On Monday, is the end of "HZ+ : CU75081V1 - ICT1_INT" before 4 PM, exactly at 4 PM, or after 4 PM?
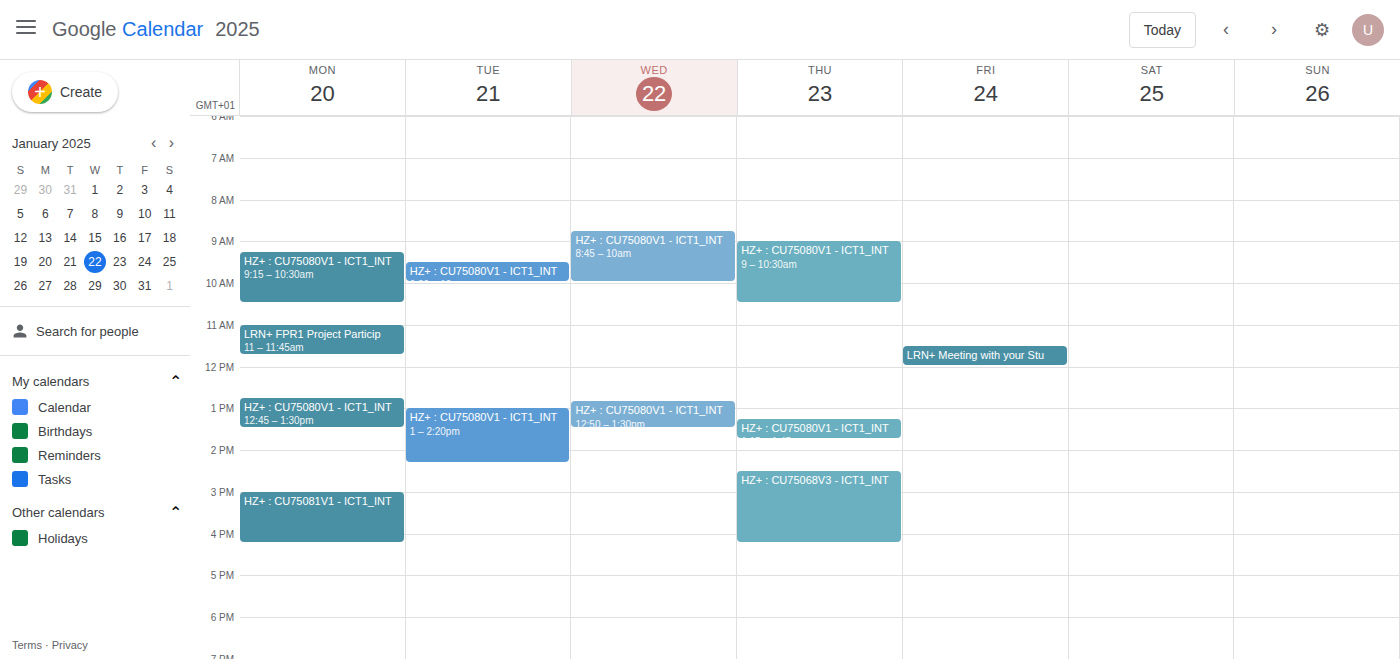
4:15 PM -- after 4 PM, 15 minutes below the 4 PM line.